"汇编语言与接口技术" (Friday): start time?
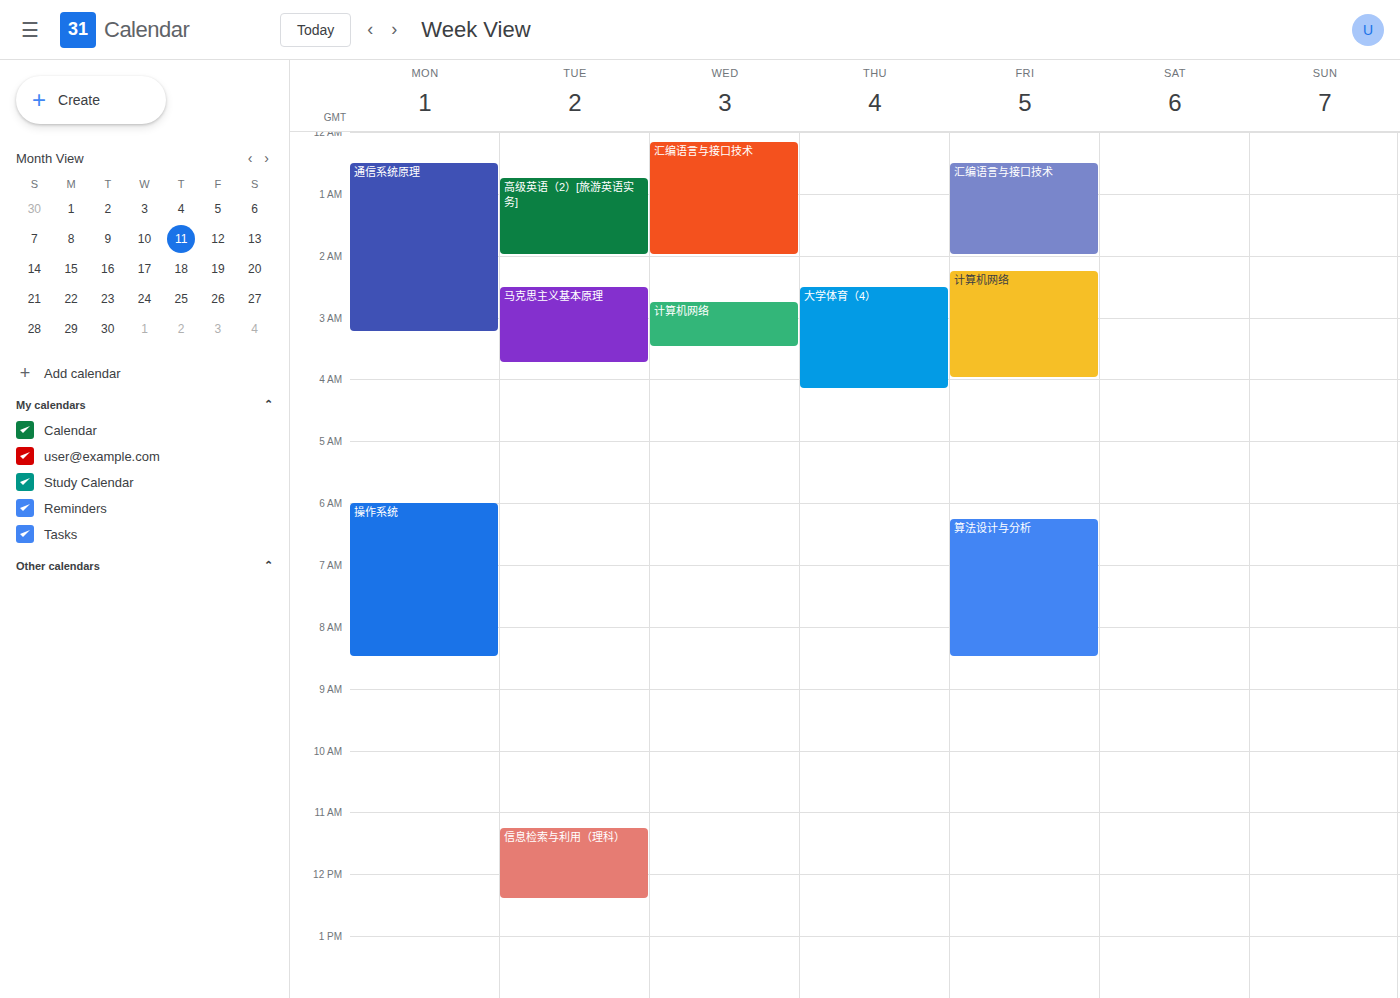
12:30 AM